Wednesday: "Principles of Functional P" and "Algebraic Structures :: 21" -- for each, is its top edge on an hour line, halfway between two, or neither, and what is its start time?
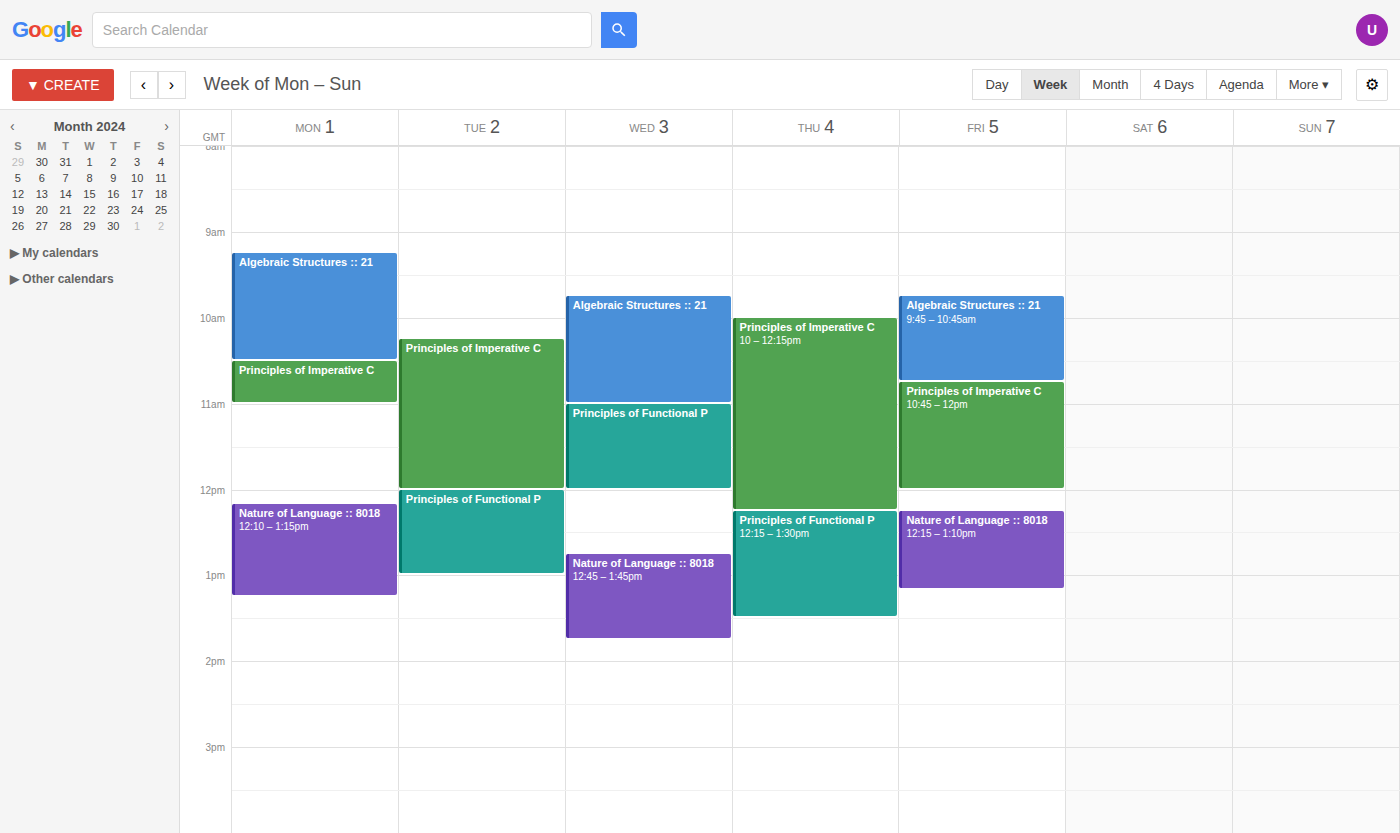
"Principles of Functional P": 11:00 AM, exactly on the 11 AM line. "Algebraic Structures :: 21": 9:45 AM, neither: three quarters of the way from the 9 AM line to the 10 AM line.